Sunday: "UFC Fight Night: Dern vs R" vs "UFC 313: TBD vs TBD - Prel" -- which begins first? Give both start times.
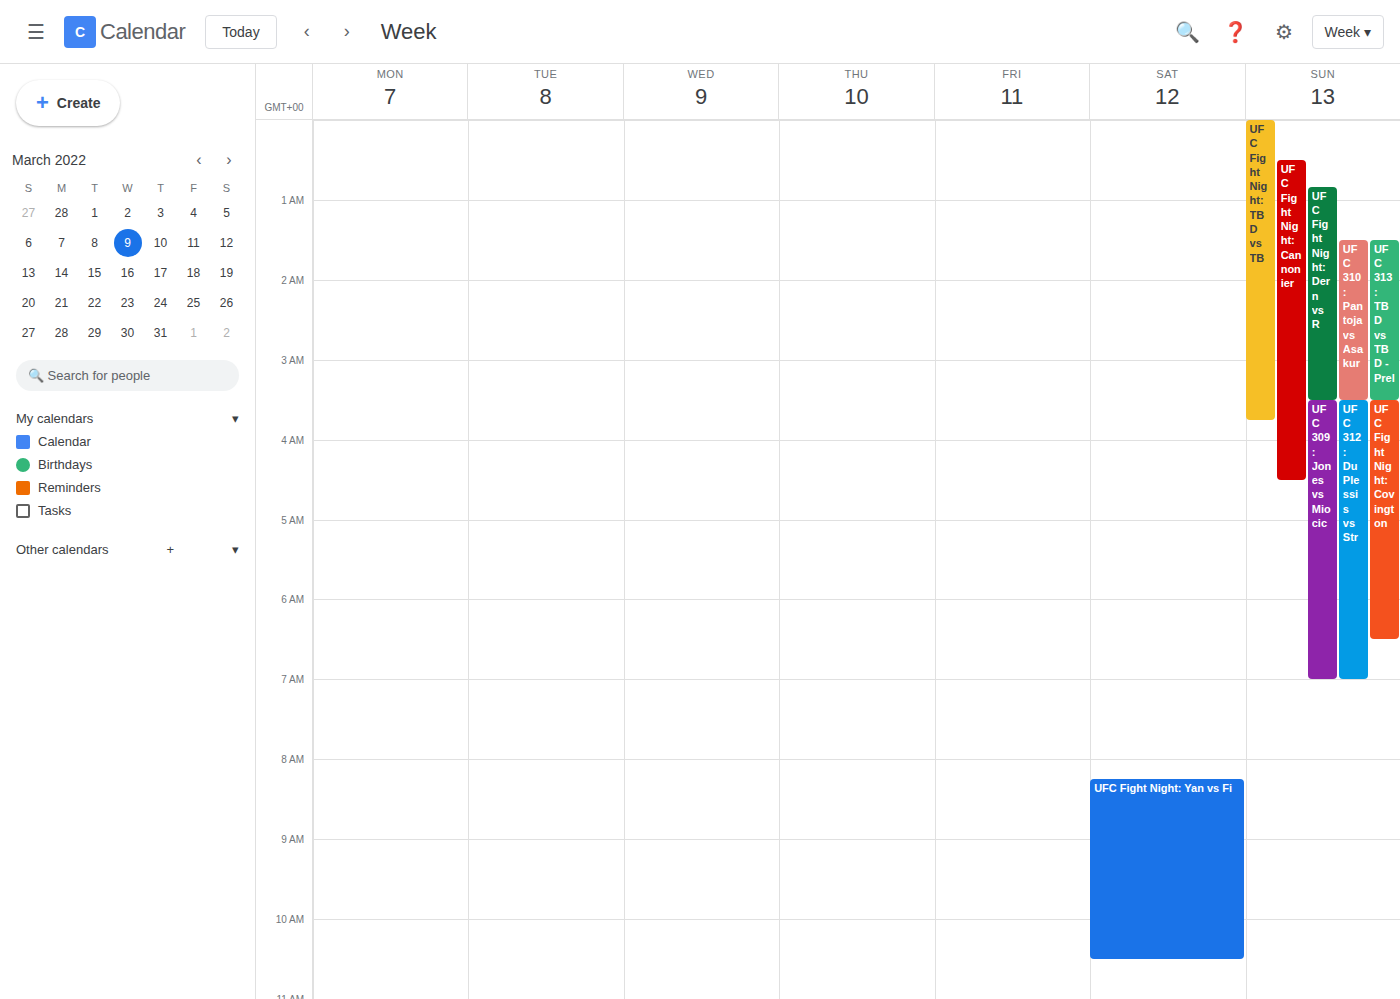
"UFC Fight Night: Dern vs R" 12:50 AM; "UFC 313: TBD vs TBD - Prel" 1:30 AM.